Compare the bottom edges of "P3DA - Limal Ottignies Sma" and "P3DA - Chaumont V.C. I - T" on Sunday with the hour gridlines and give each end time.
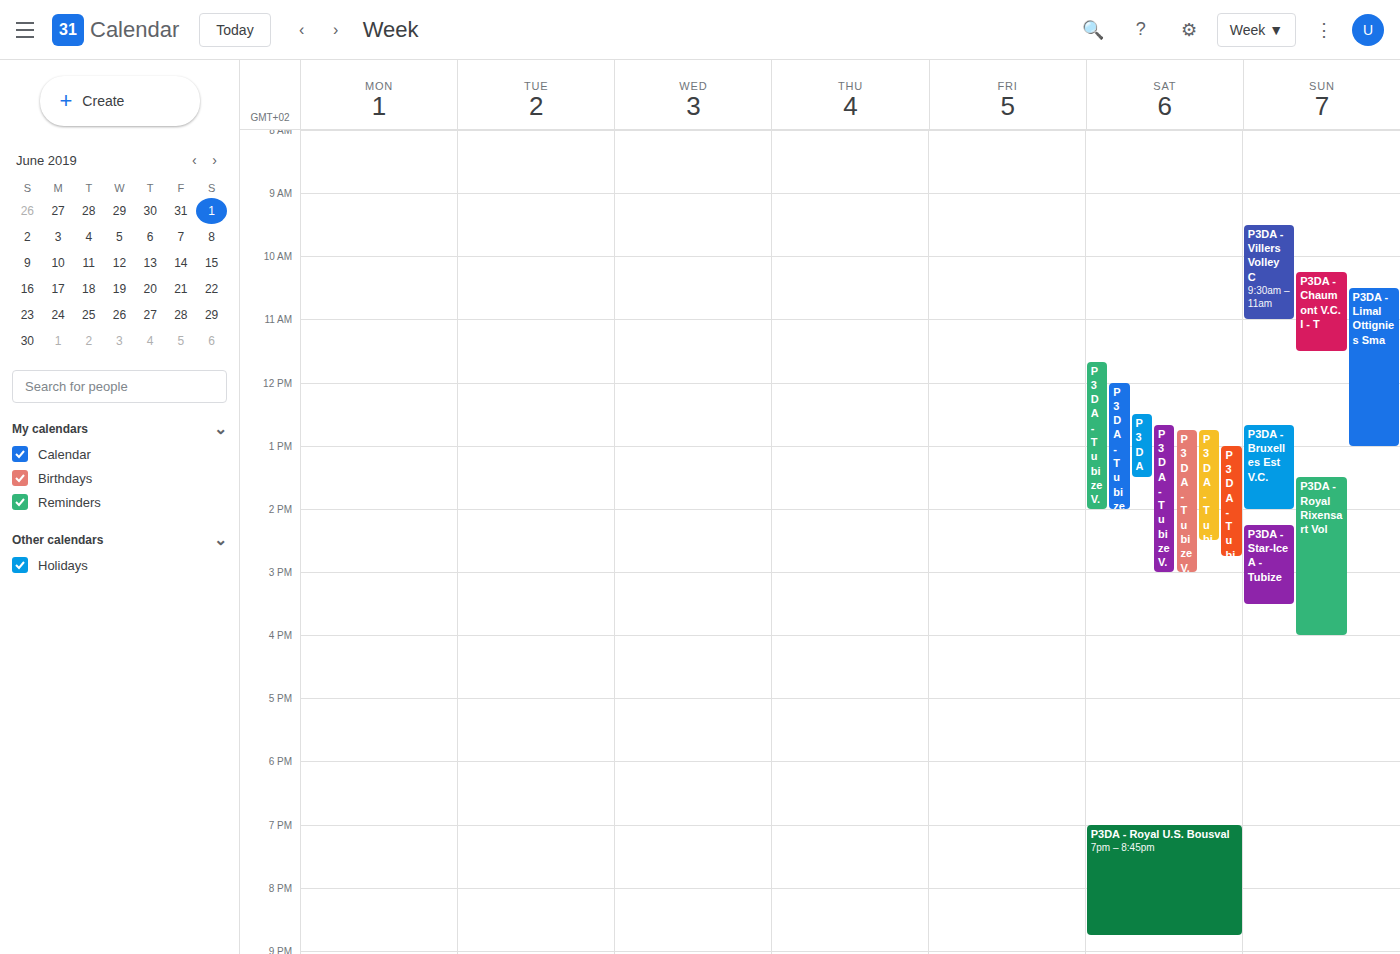
"P3DA - Limal Ottignies Sma": 1:00 PM, exactly on the 1 PM line. "P3DA - Chaumont V.C. I - T": 11:30 AM, halfway between the 11 AM and 12 PM lines.